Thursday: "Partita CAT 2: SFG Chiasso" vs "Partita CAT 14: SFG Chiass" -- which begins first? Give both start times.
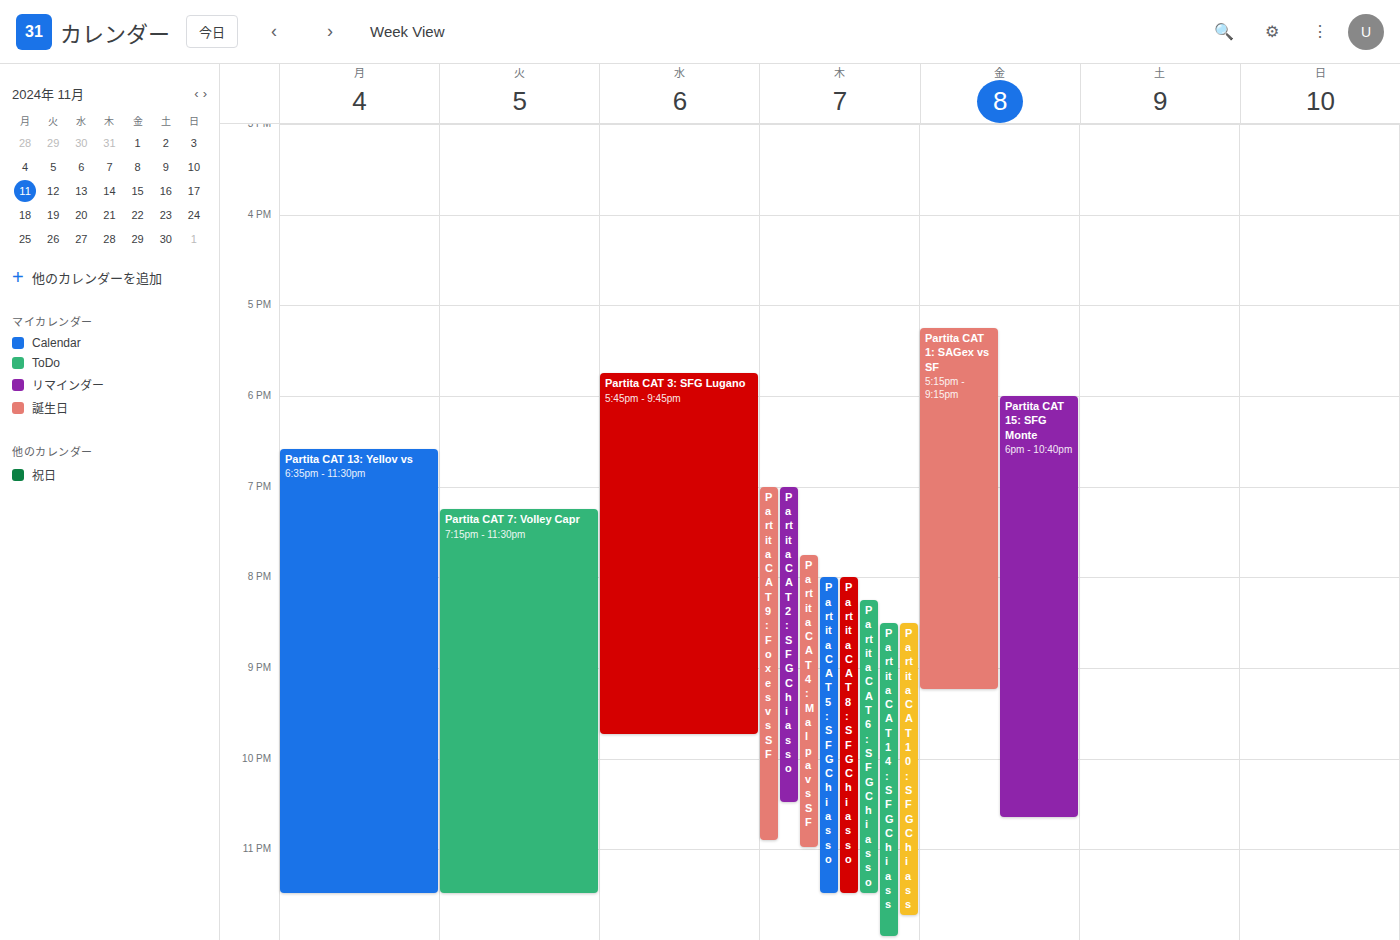
"Partita CAT 2: SFG Chiasso" 7:00 PM; "Partita CAT 14: SFG Chiass" 8:30 PM.